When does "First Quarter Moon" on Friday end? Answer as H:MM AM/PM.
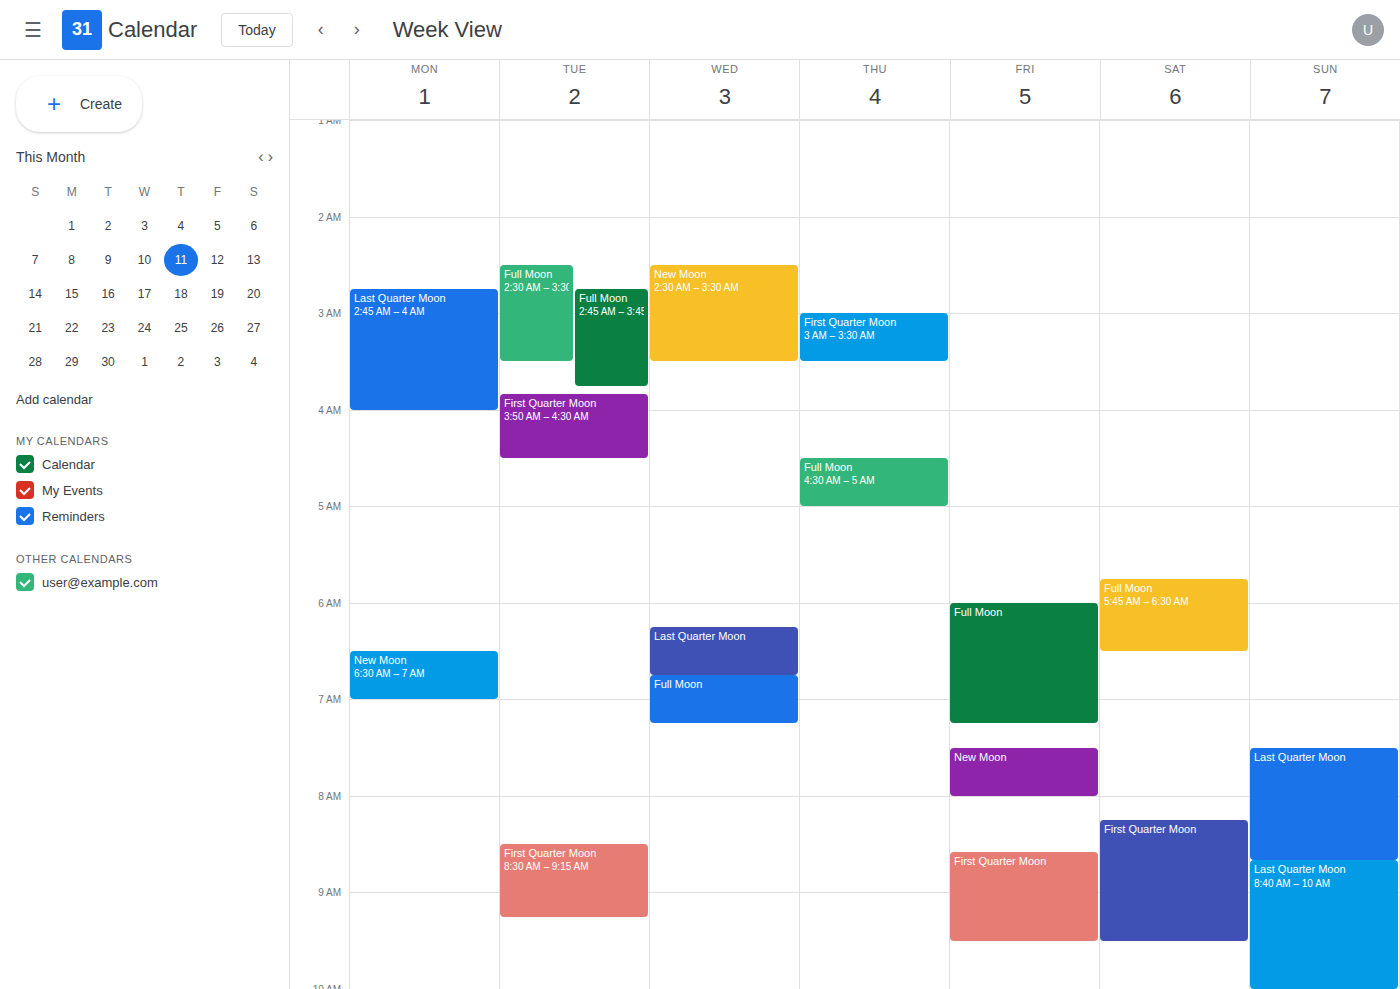
9:30 AM